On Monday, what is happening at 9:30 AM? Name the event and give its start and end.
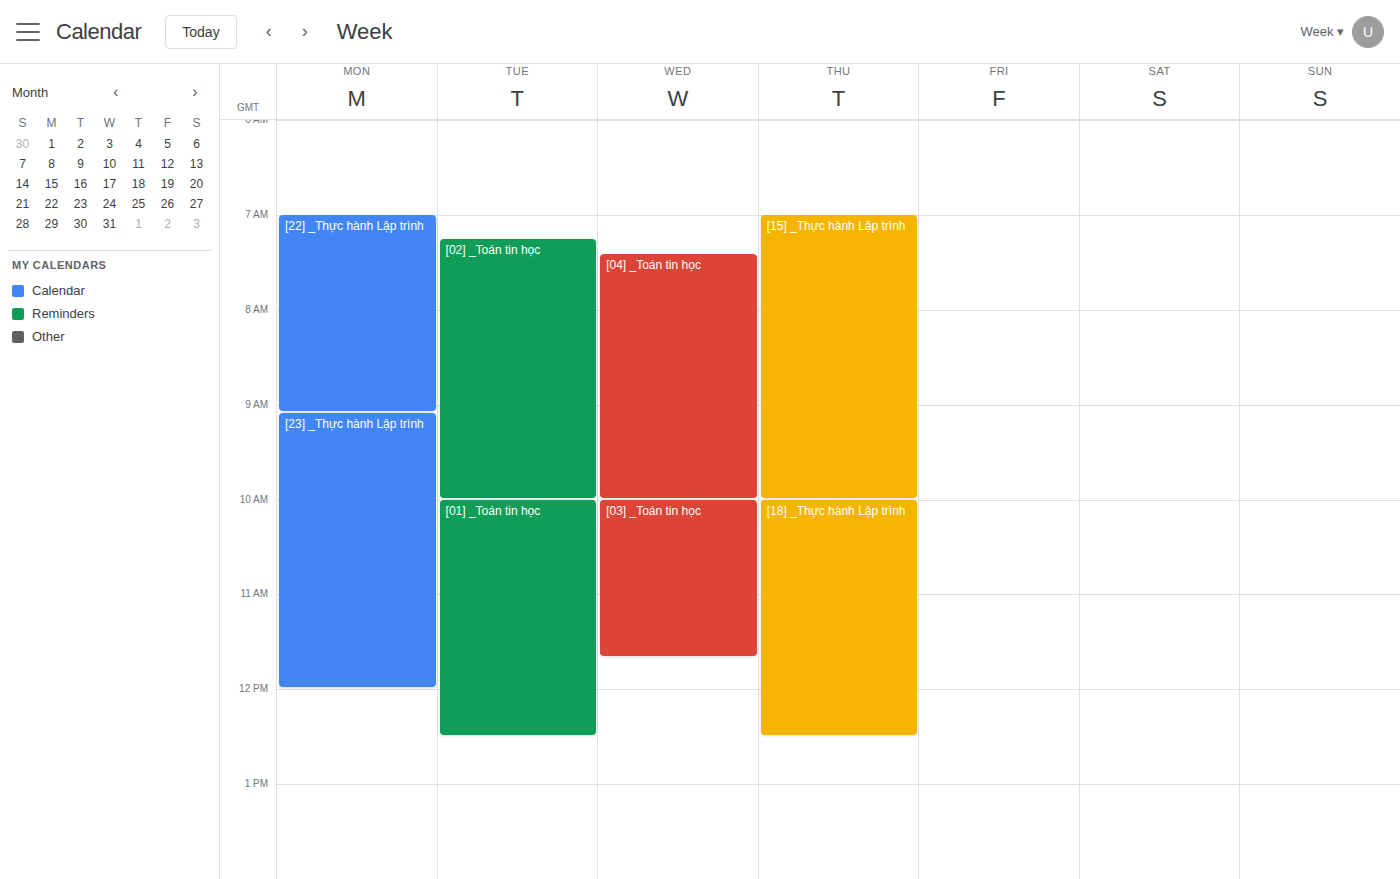
"[23] _Thực hành Lập trình", 9:05 AM to 12:00 PM